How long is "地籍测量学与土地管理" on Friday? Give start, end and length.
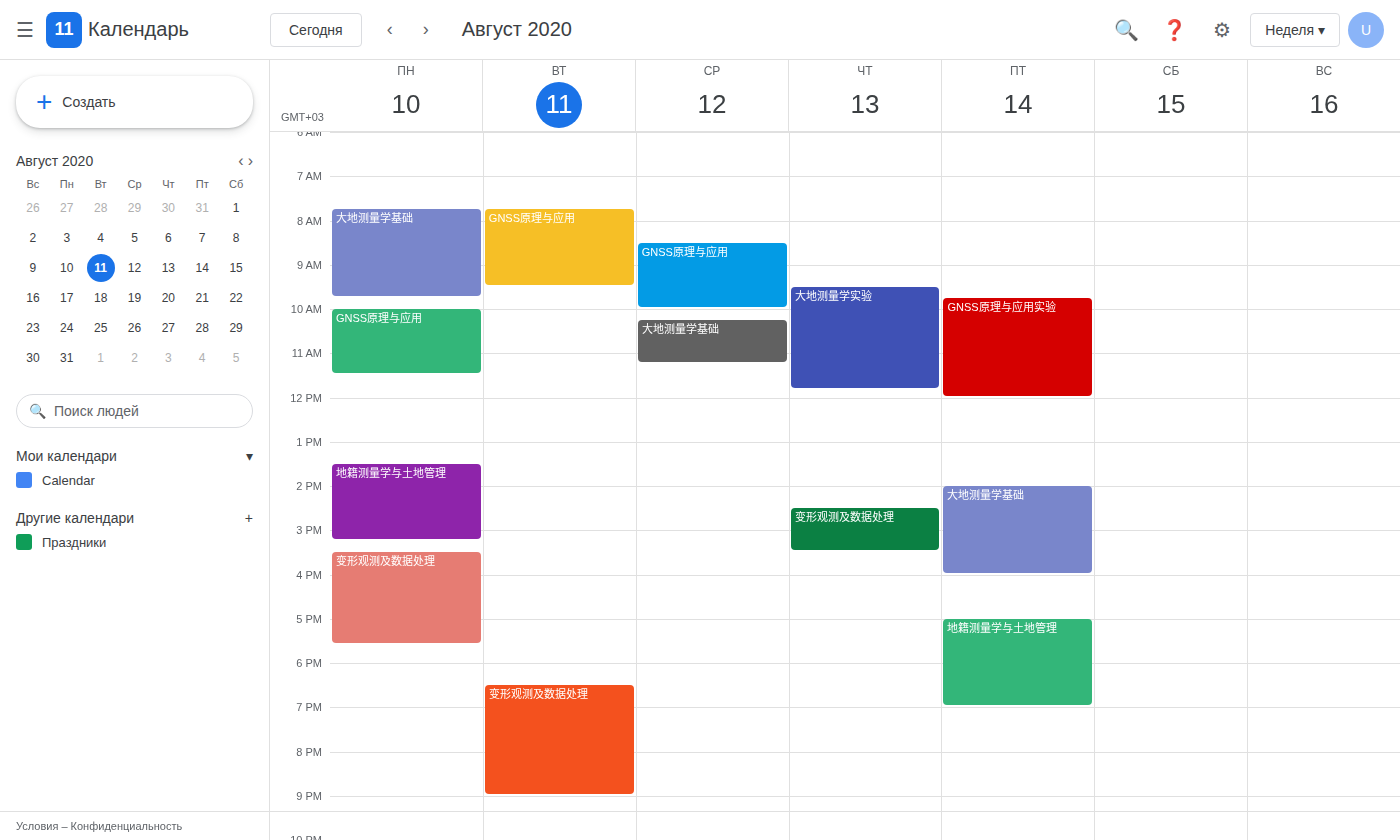
5:00 PM to 7:00 PM, 2 hours